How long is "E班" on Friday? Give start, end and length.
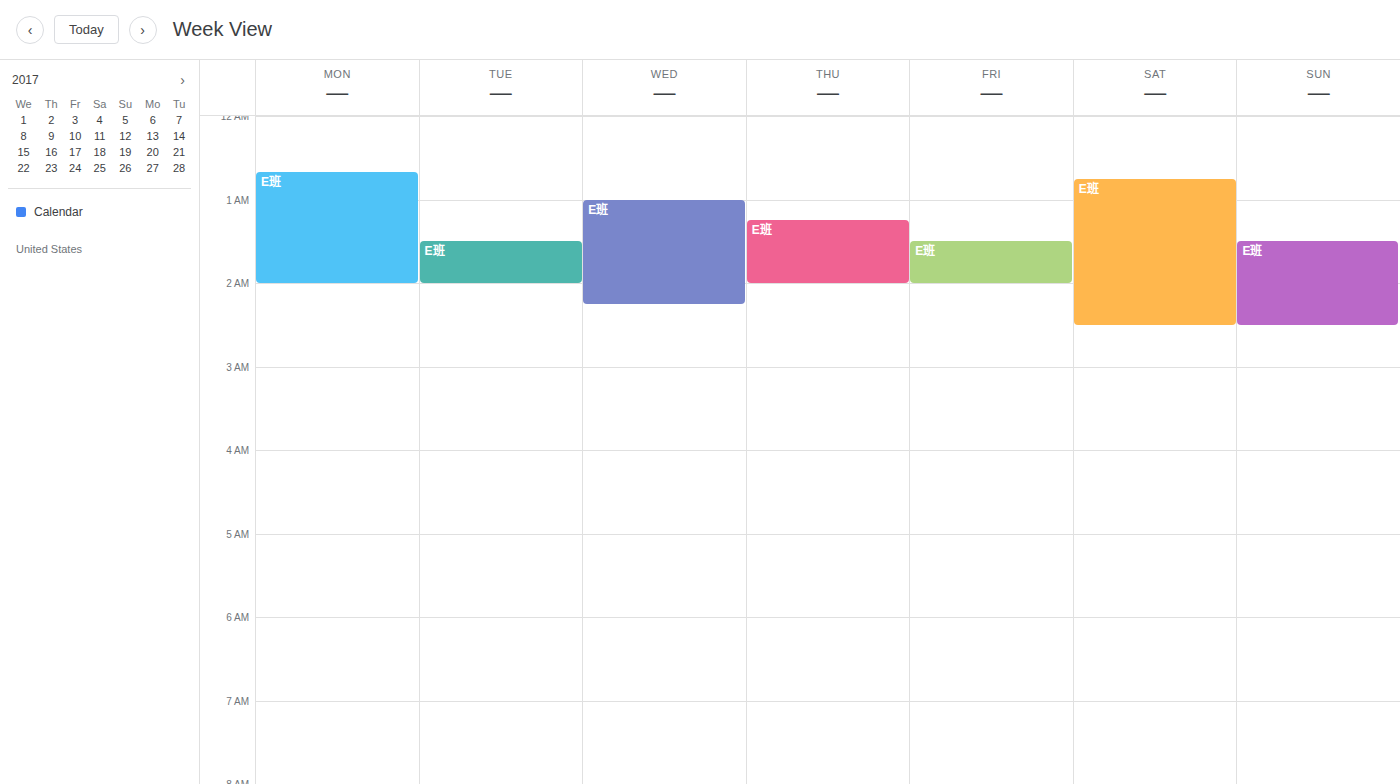
1:30 AM to 2:00 AM, 30 minutes